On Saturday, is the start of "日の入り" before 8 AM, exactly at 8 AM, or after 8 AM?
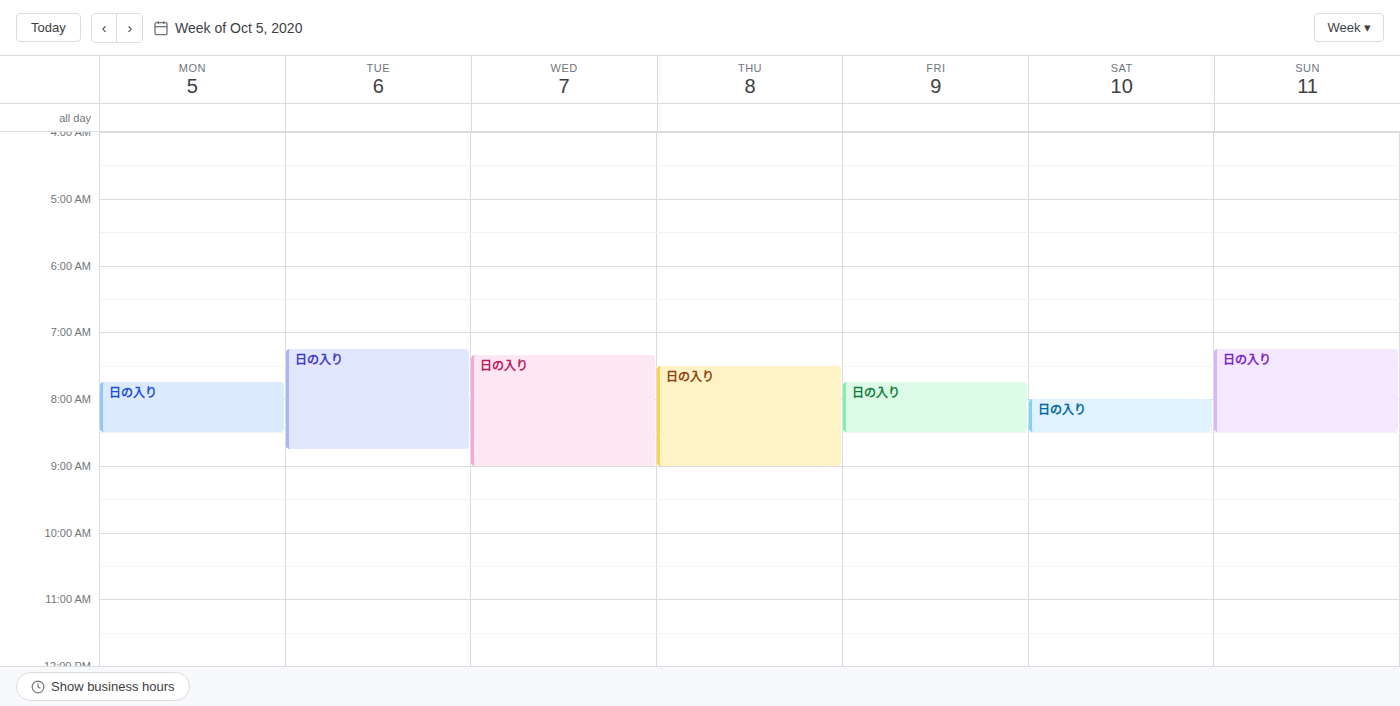
8:00 AM -- exactly at 8 AM, on the 8 AM line.